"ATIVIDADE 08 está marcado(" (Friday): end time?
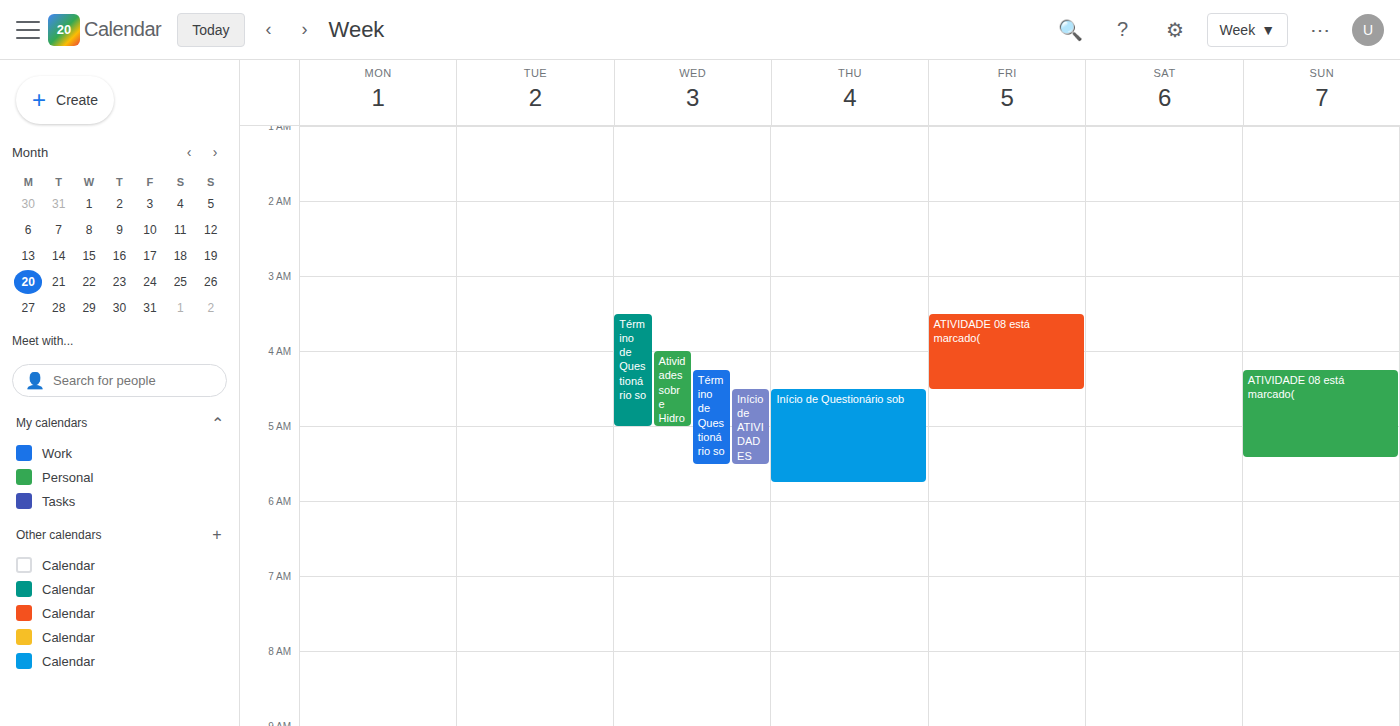
4:30 AM